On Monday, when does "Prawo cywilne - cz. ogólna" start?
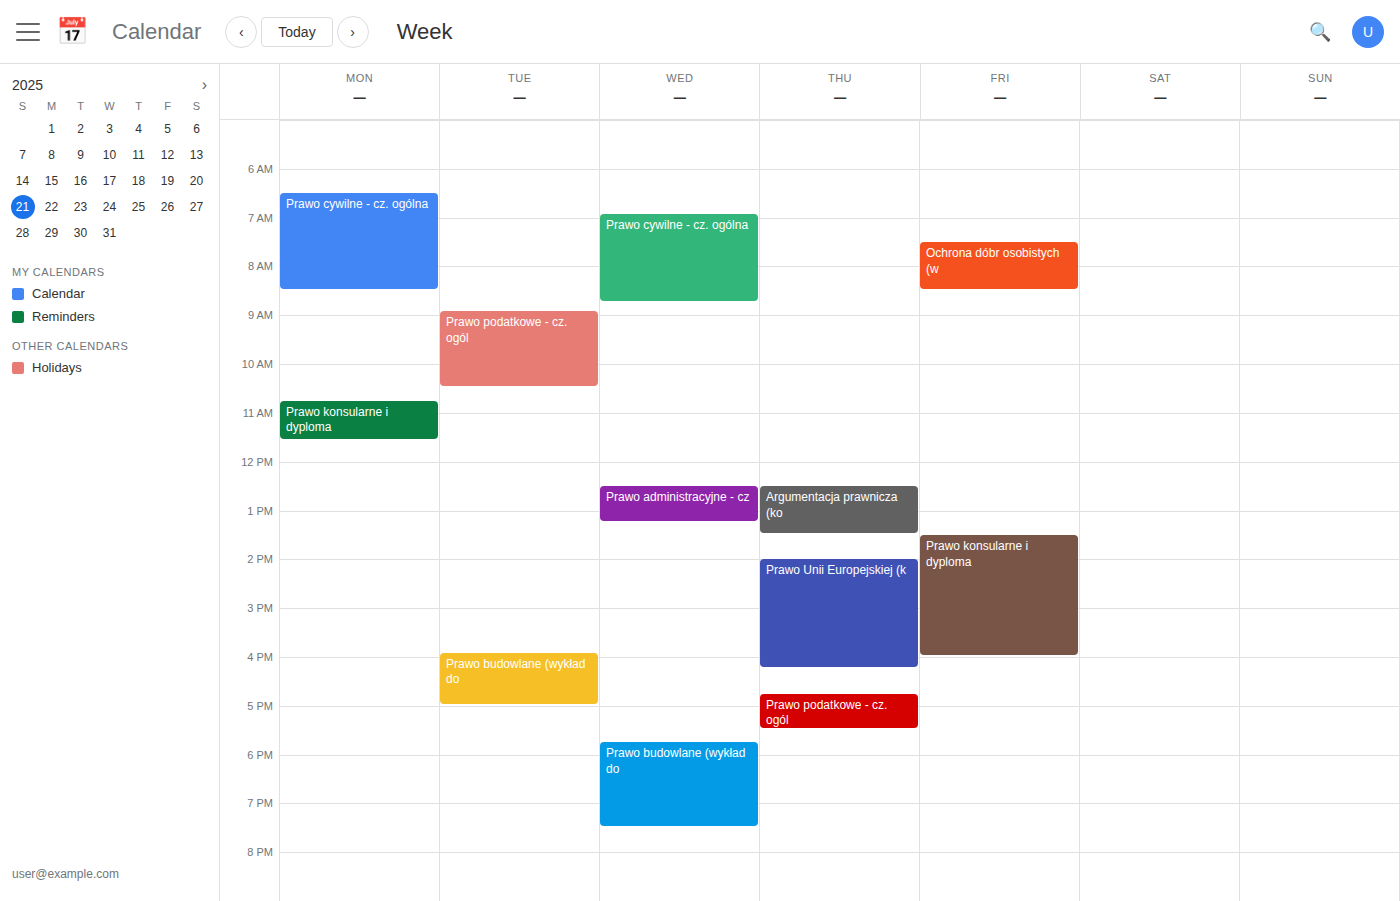
6:30 AM